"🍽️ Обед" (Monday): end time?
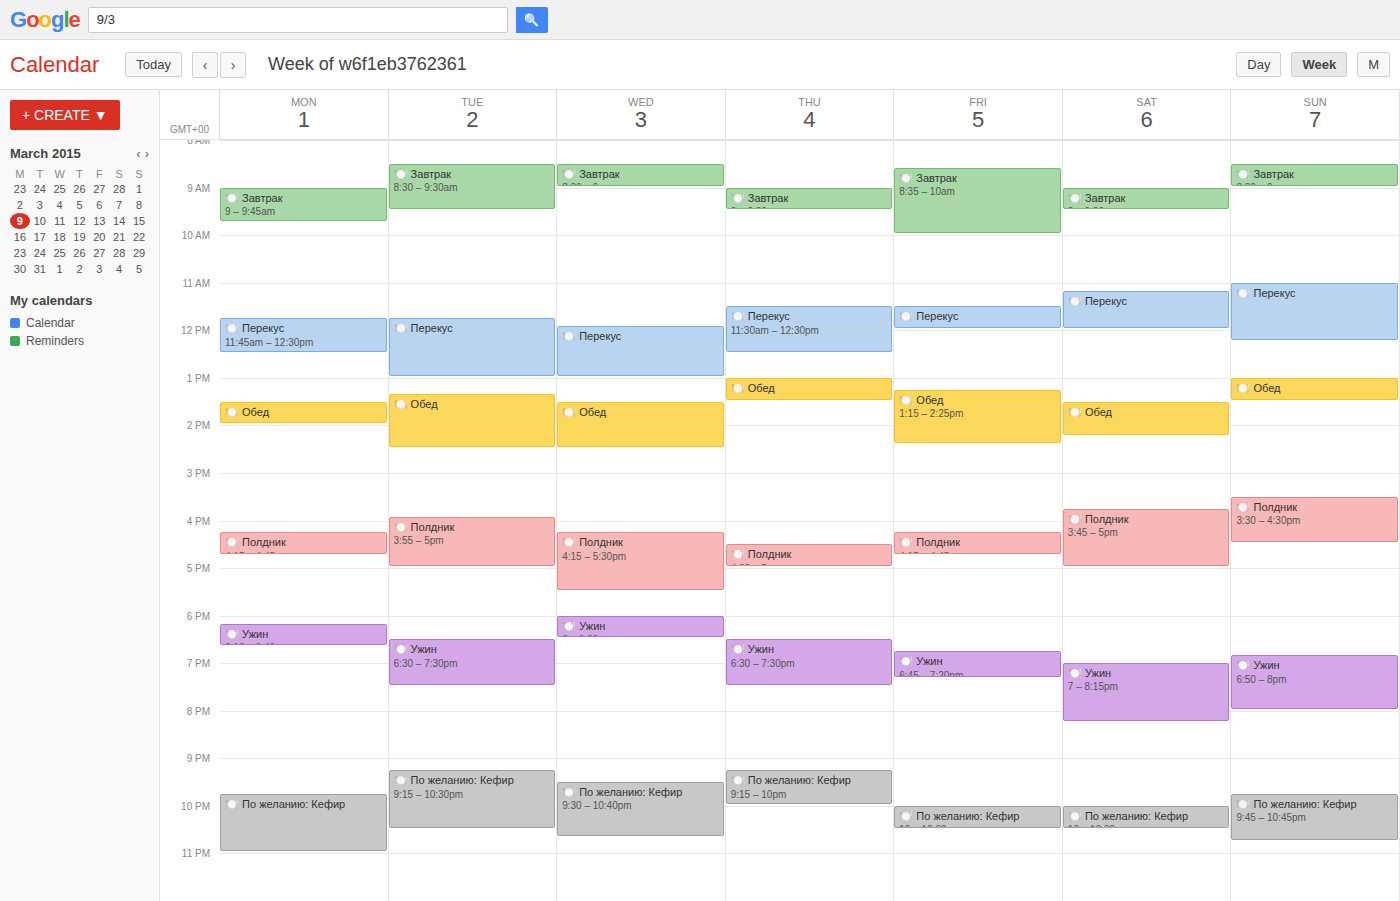
2:00 PM